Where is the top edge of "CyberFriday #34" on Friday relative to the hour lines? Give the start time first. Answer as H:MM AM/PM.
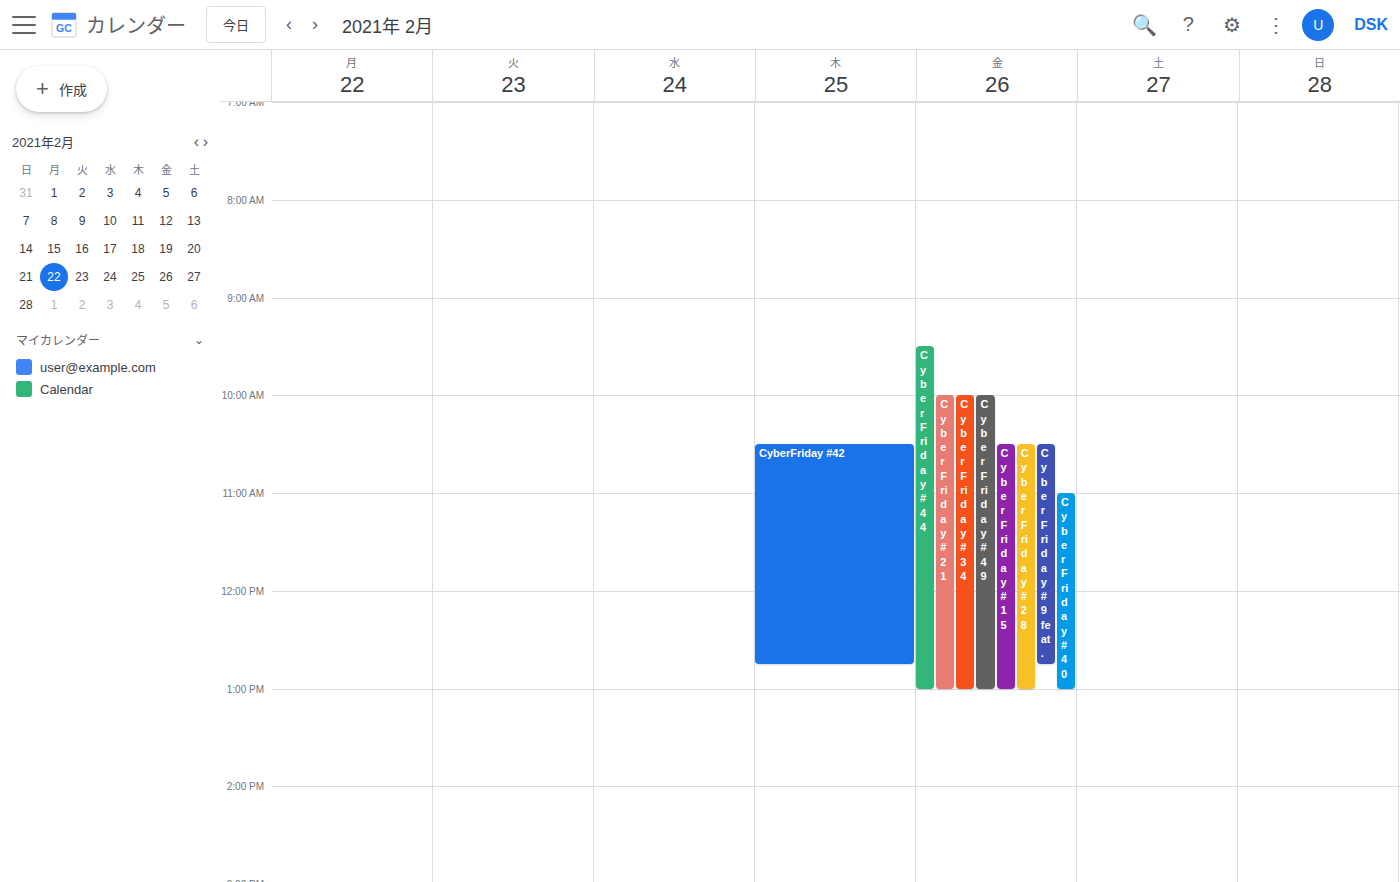
10:00 AM -- exactly on the 10 AM line.